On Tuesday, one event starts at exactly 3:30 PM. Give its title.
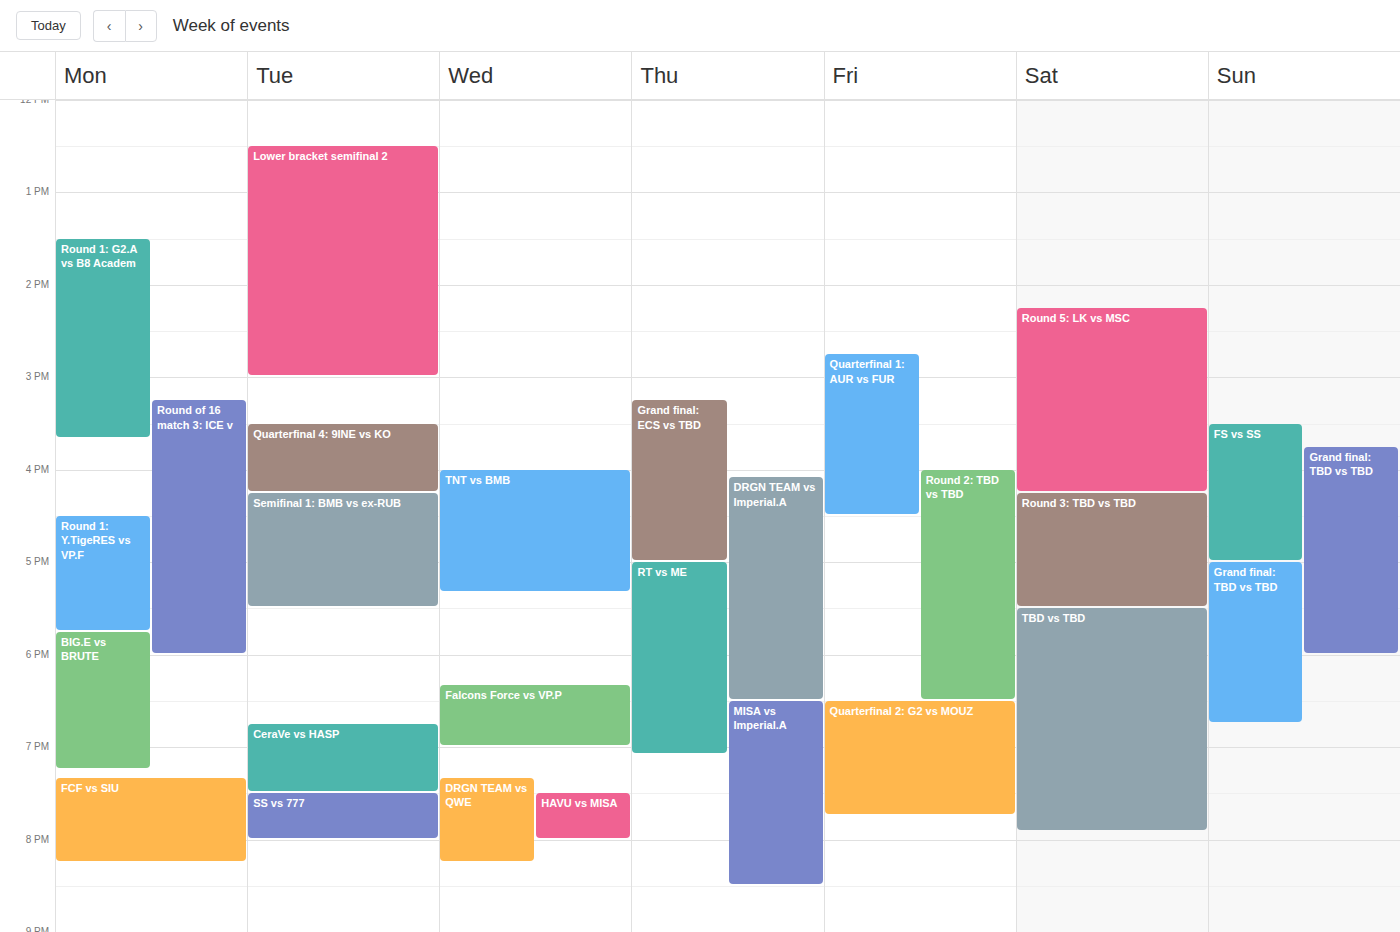
"Quarterfinal 4: 9INE vs KO"